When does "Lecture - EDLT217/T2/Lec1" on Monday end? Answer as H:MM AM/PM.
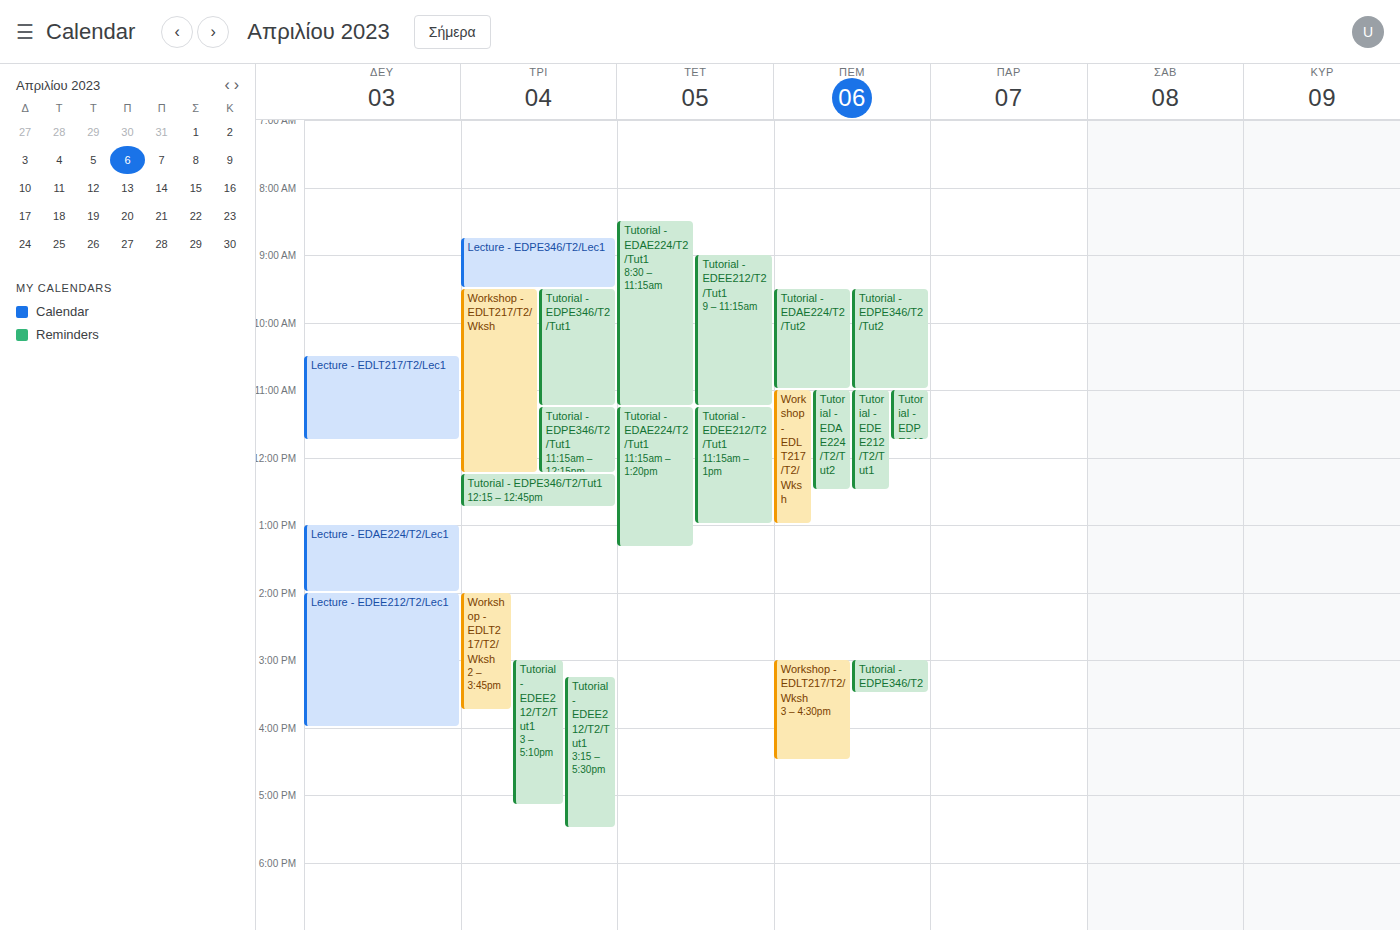
11:45 AM